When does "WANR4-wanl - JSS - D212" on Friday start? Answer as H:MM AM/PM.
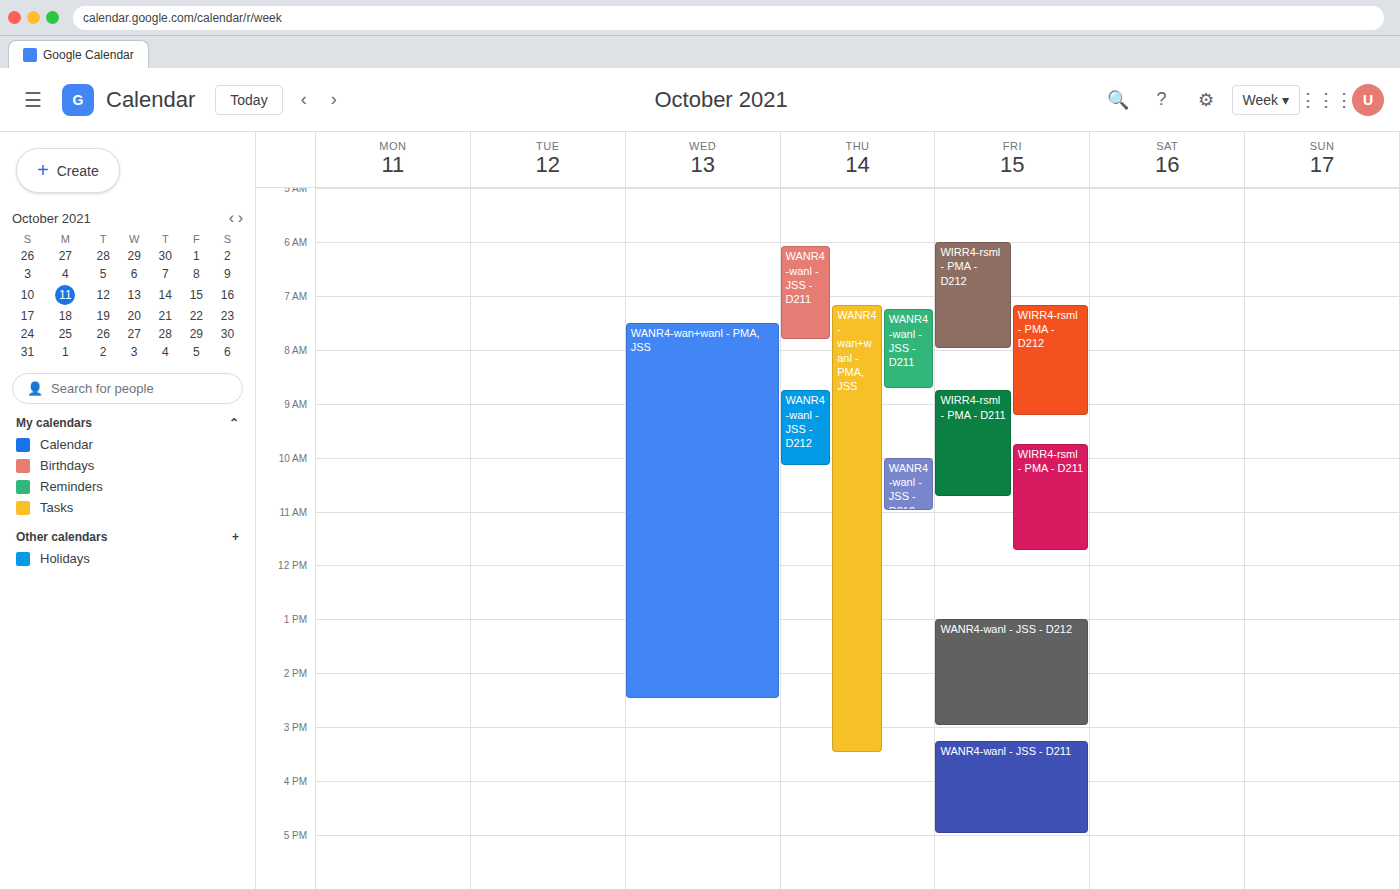
1:00 PM